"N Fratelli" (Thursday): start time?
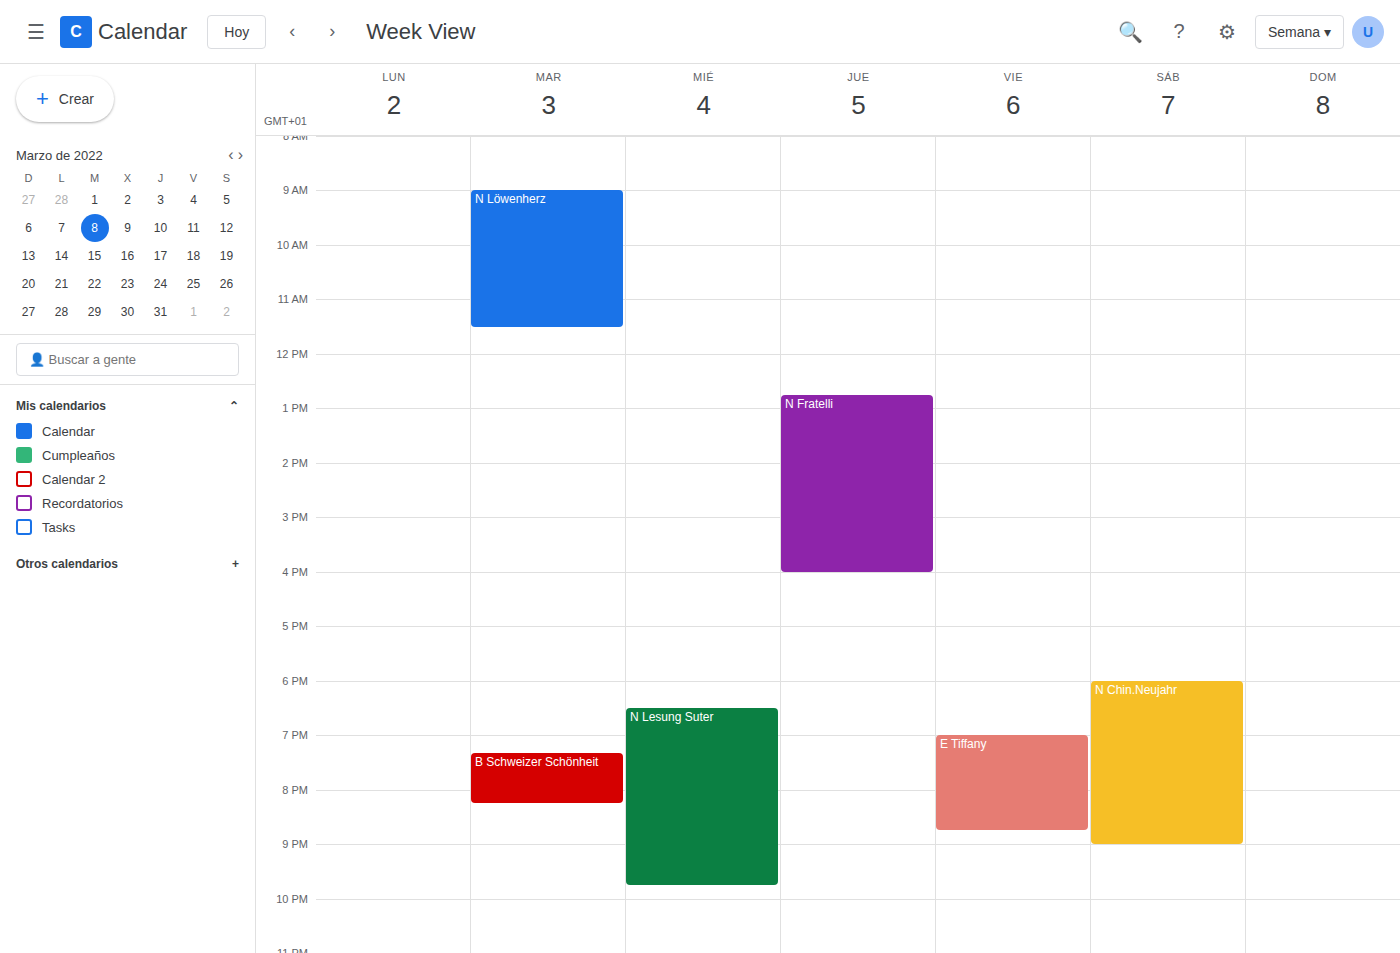
12:45 PM